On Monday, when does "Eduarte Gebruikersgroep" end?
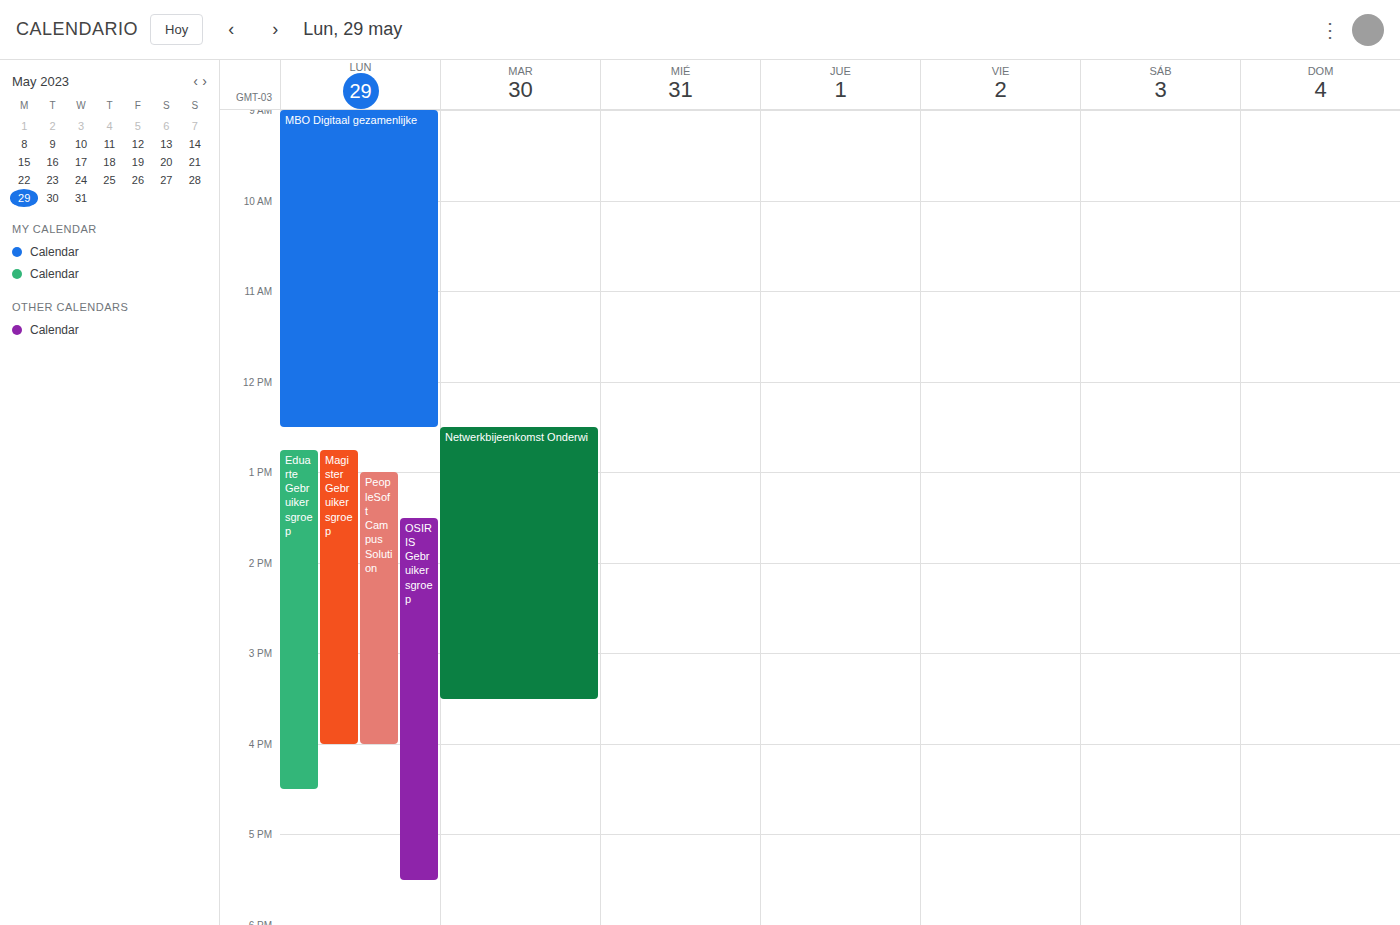
16:30